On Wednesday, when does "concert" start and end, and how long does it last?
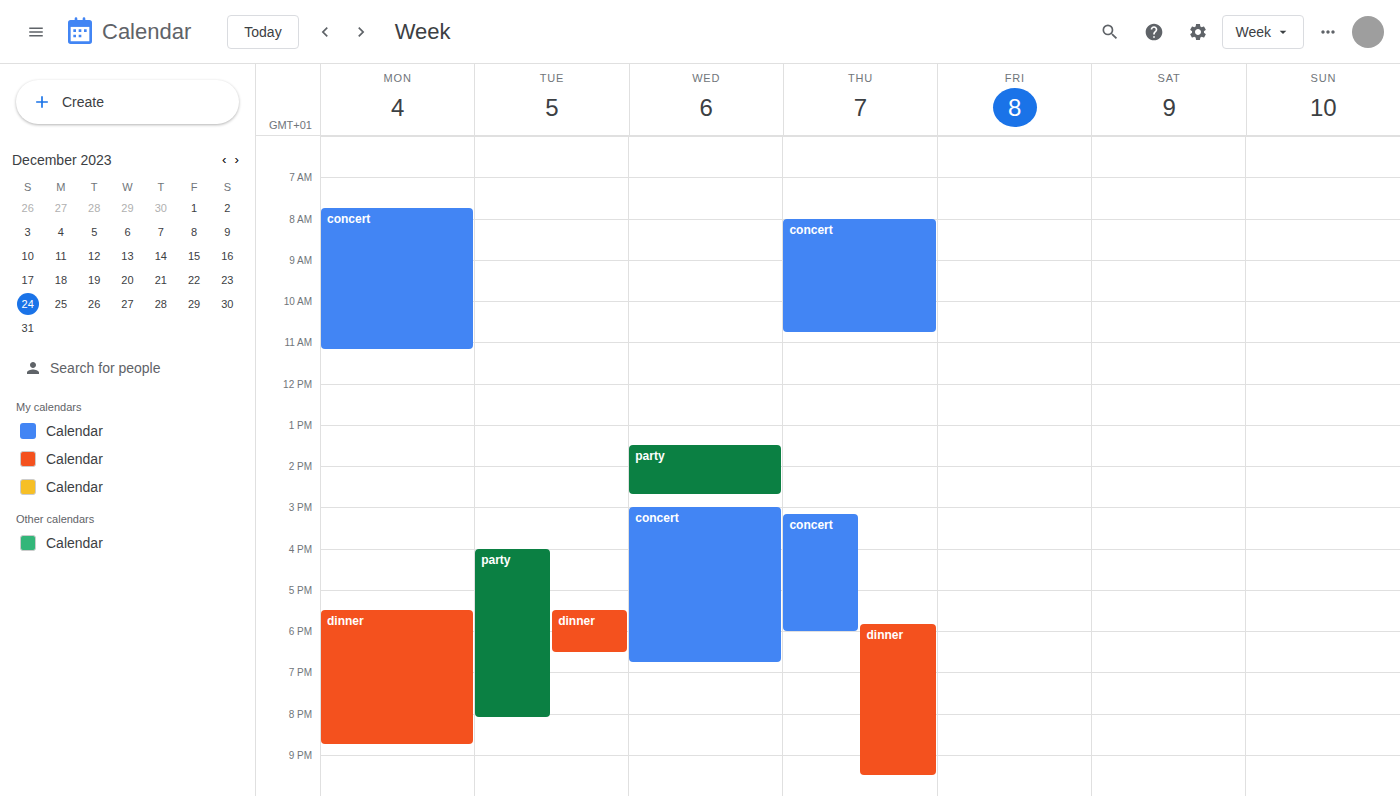
3:00 PM to 6:45 PM, 3 hours 45 minutes